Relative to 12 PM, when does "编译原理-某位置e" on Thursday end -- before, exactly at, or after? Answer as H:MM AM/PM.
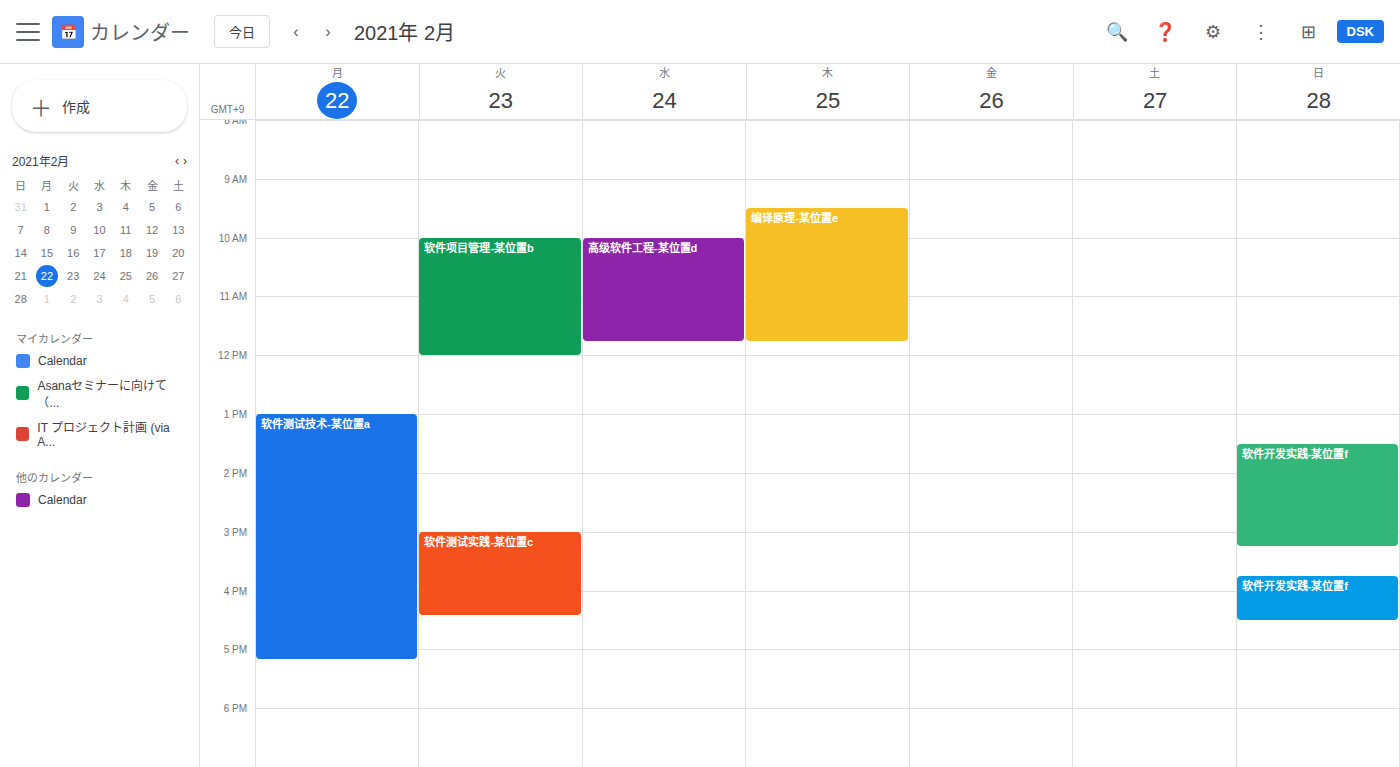
11:45 AM -- before 12 PM, 15 minutes above the 12 PM line.